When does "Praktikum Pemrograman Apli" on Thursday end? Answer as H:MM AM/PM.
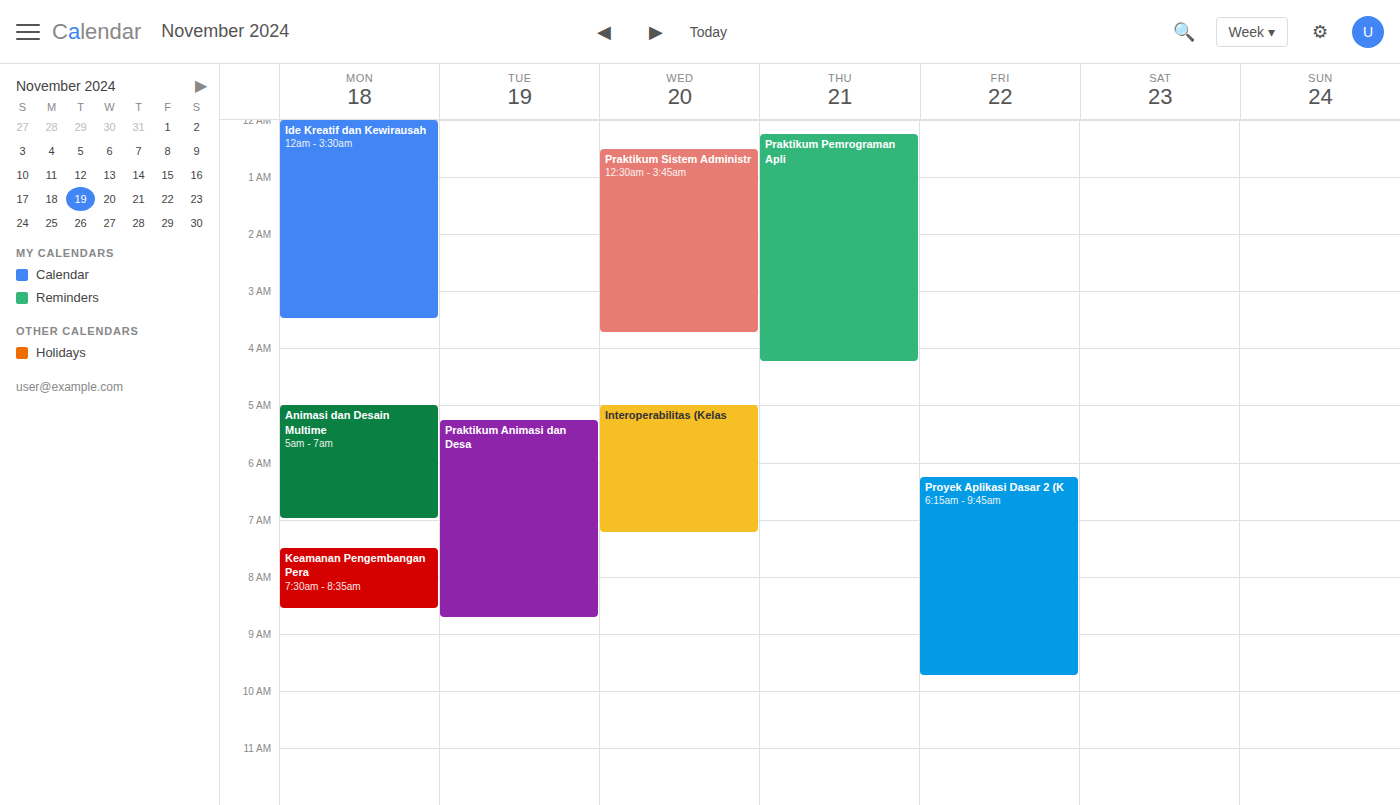
4:15 AM